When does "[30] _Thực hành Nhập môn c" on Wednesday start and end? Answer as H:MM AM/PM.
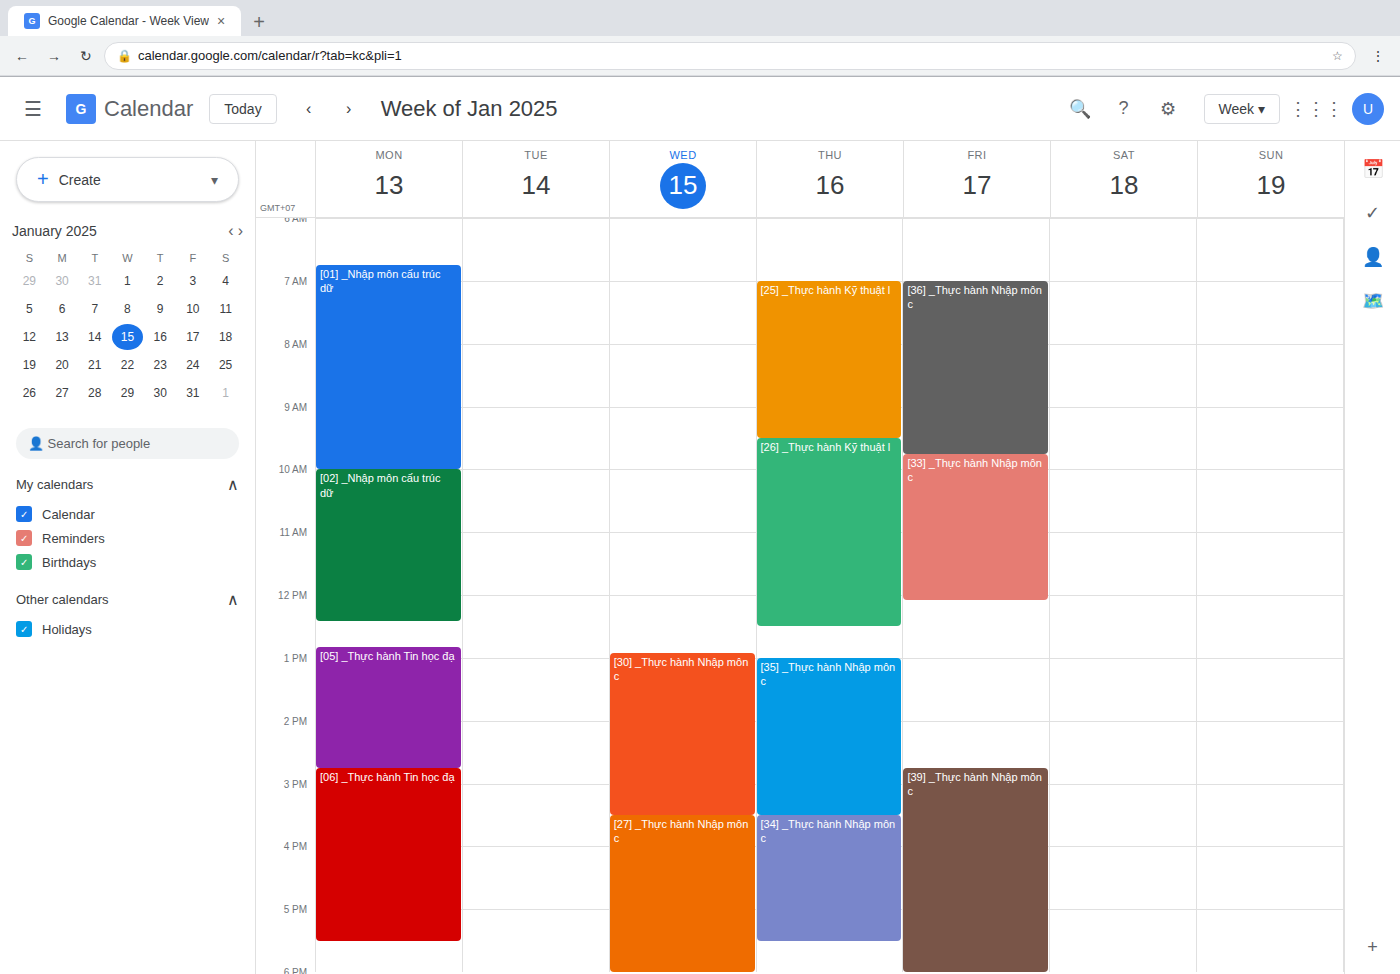
12:55 PM to 3:30 PM